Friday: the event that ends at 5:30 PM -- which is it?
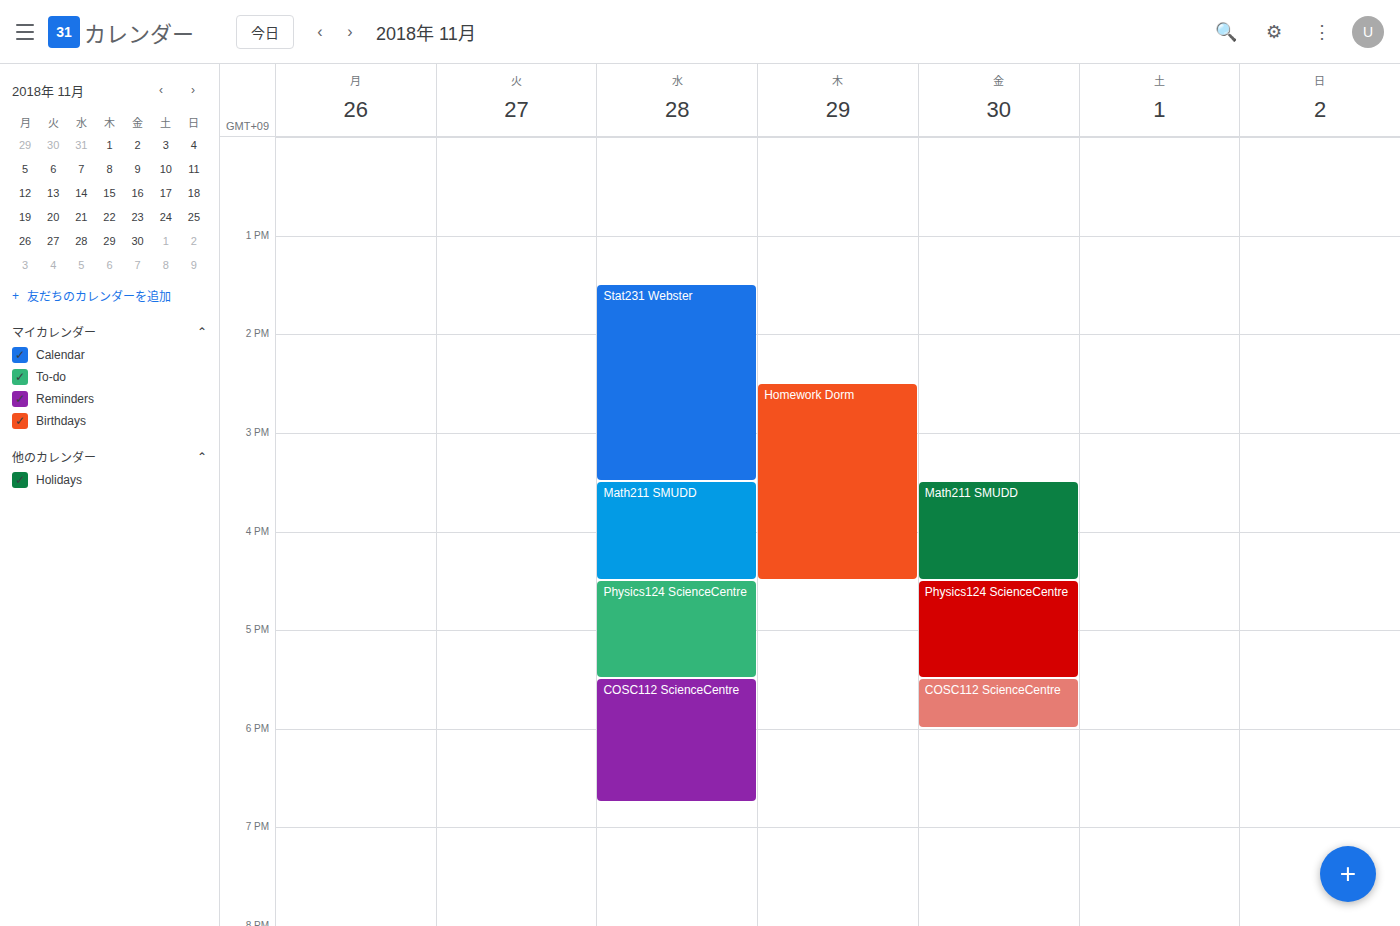
"Physics124 ScienceCentre"